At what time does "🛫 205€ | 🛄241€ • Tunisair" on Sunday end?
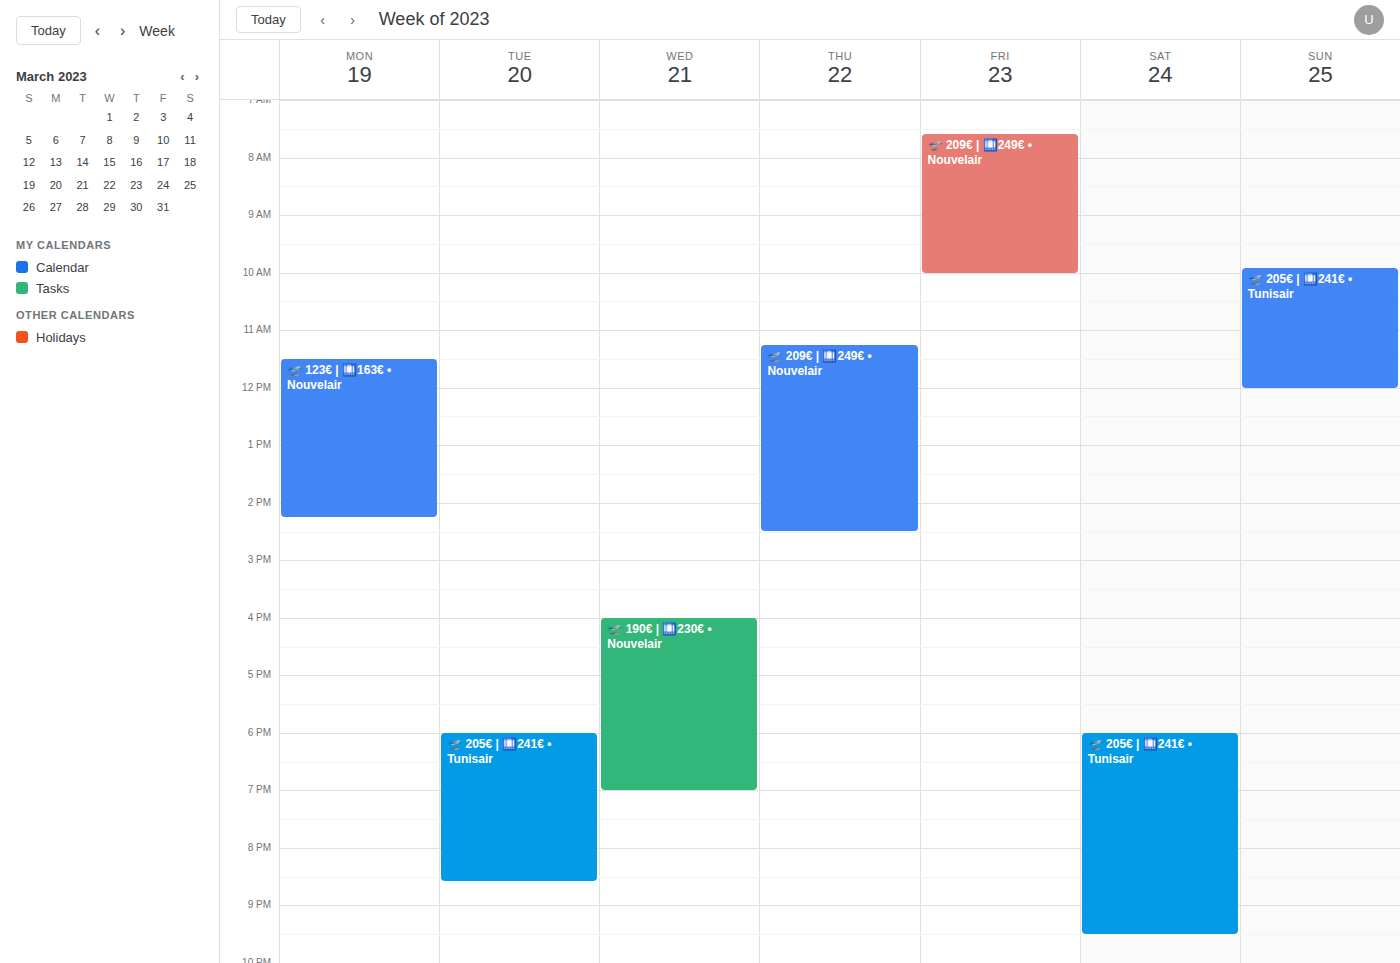
12:00 PM